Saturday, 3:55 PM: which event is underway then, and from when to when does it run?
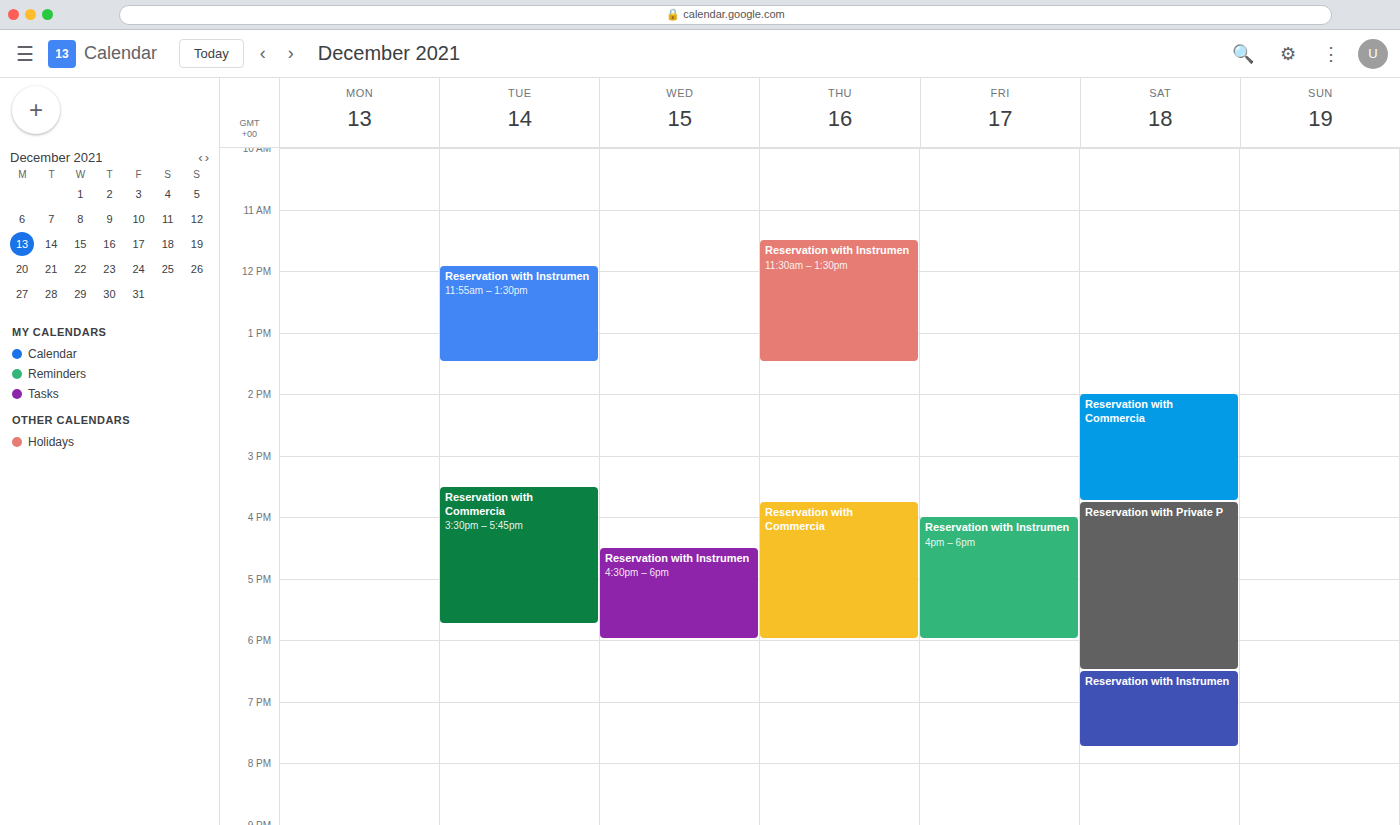
"Reservation with Private P", 3:45 PM to 6:30 PM